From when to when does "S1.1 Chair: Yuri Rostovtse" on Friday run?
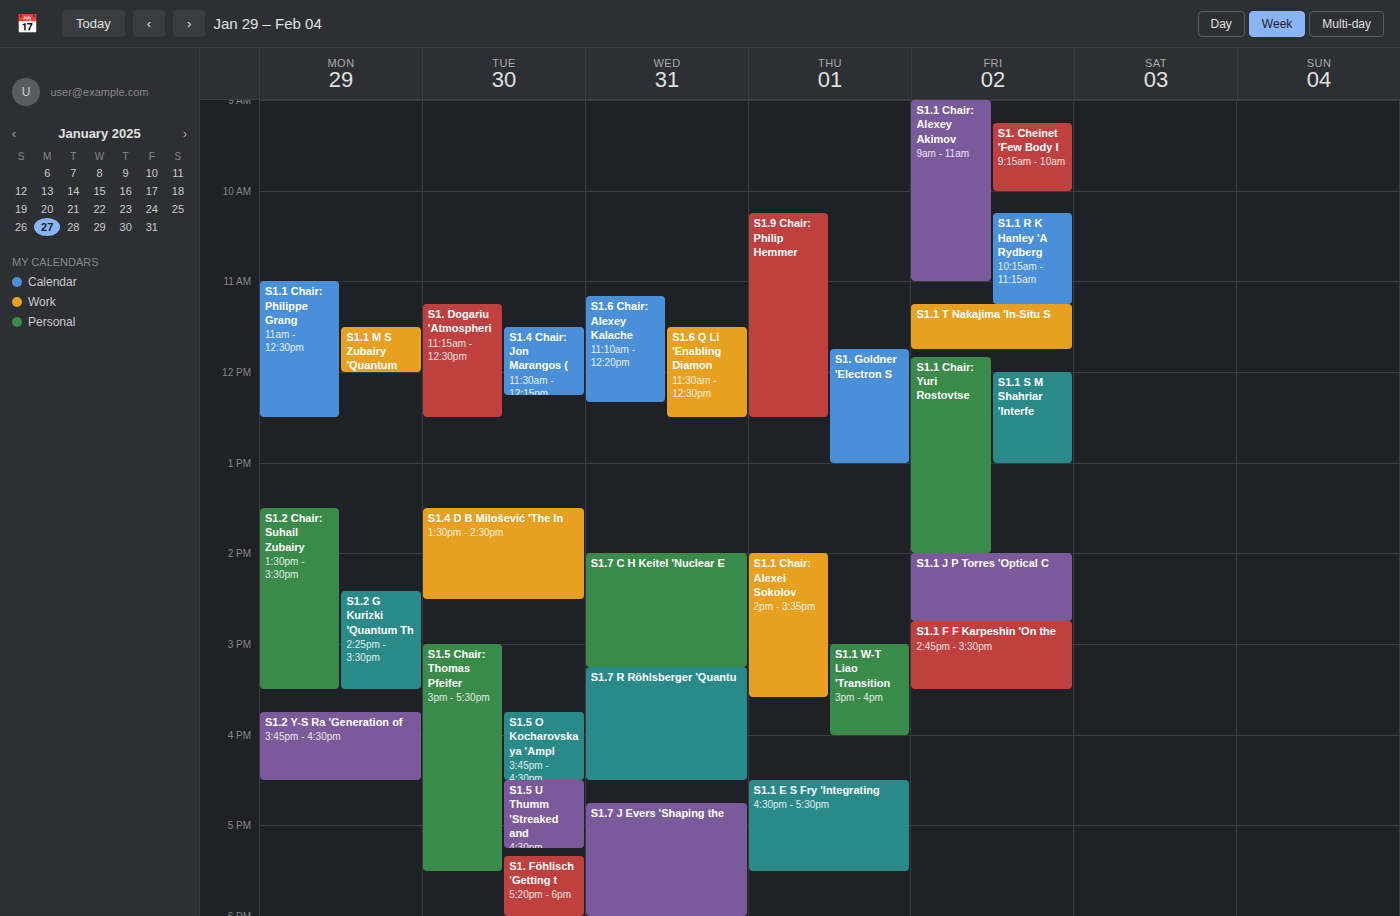
11:50 AM to 2:00 PM